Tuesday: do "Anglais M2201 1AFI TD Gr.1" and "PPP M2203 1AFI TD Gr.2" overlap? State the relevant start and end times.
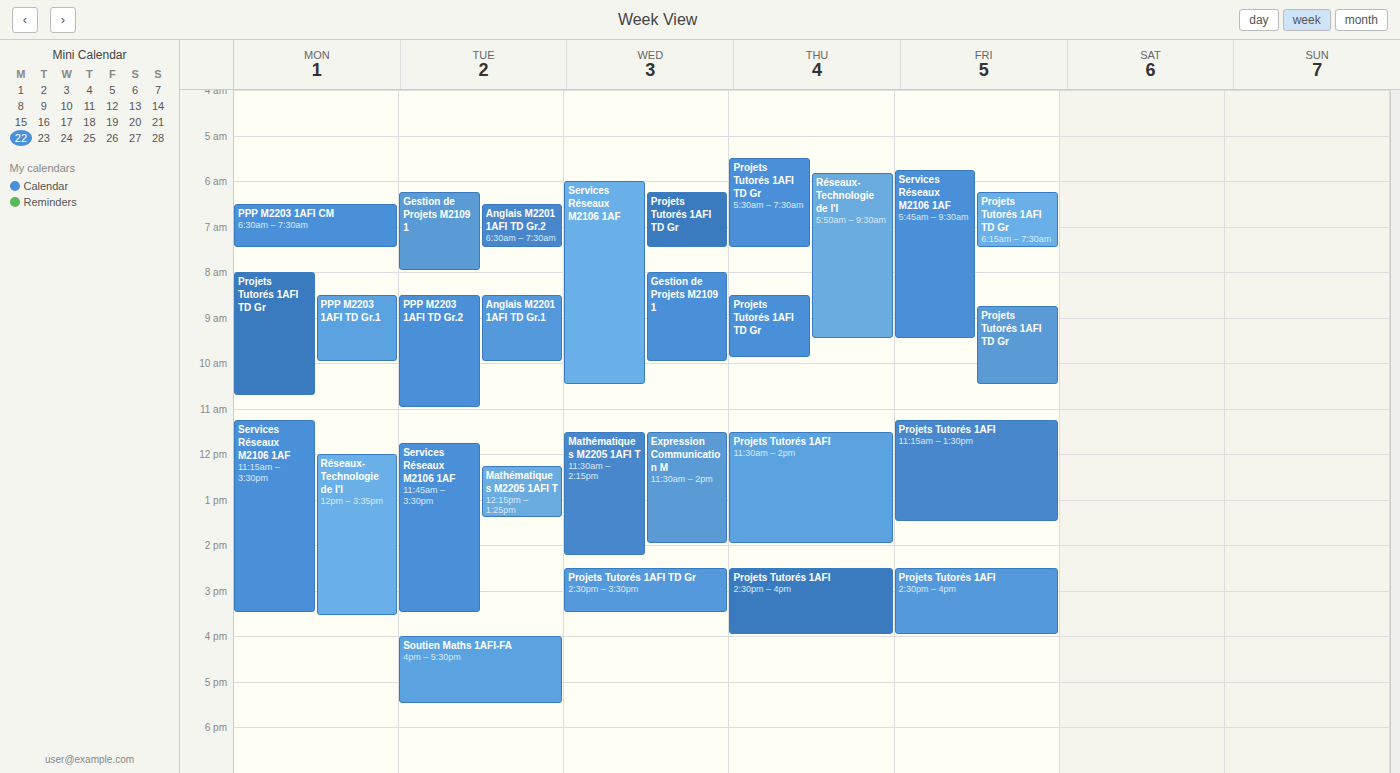
"Anglais M2201 1AFI TD Gr.1" runs 8:30 AM to 10:00 AM, inside "PPP M2203 1AFI TD Gr.2" -- they overlap.